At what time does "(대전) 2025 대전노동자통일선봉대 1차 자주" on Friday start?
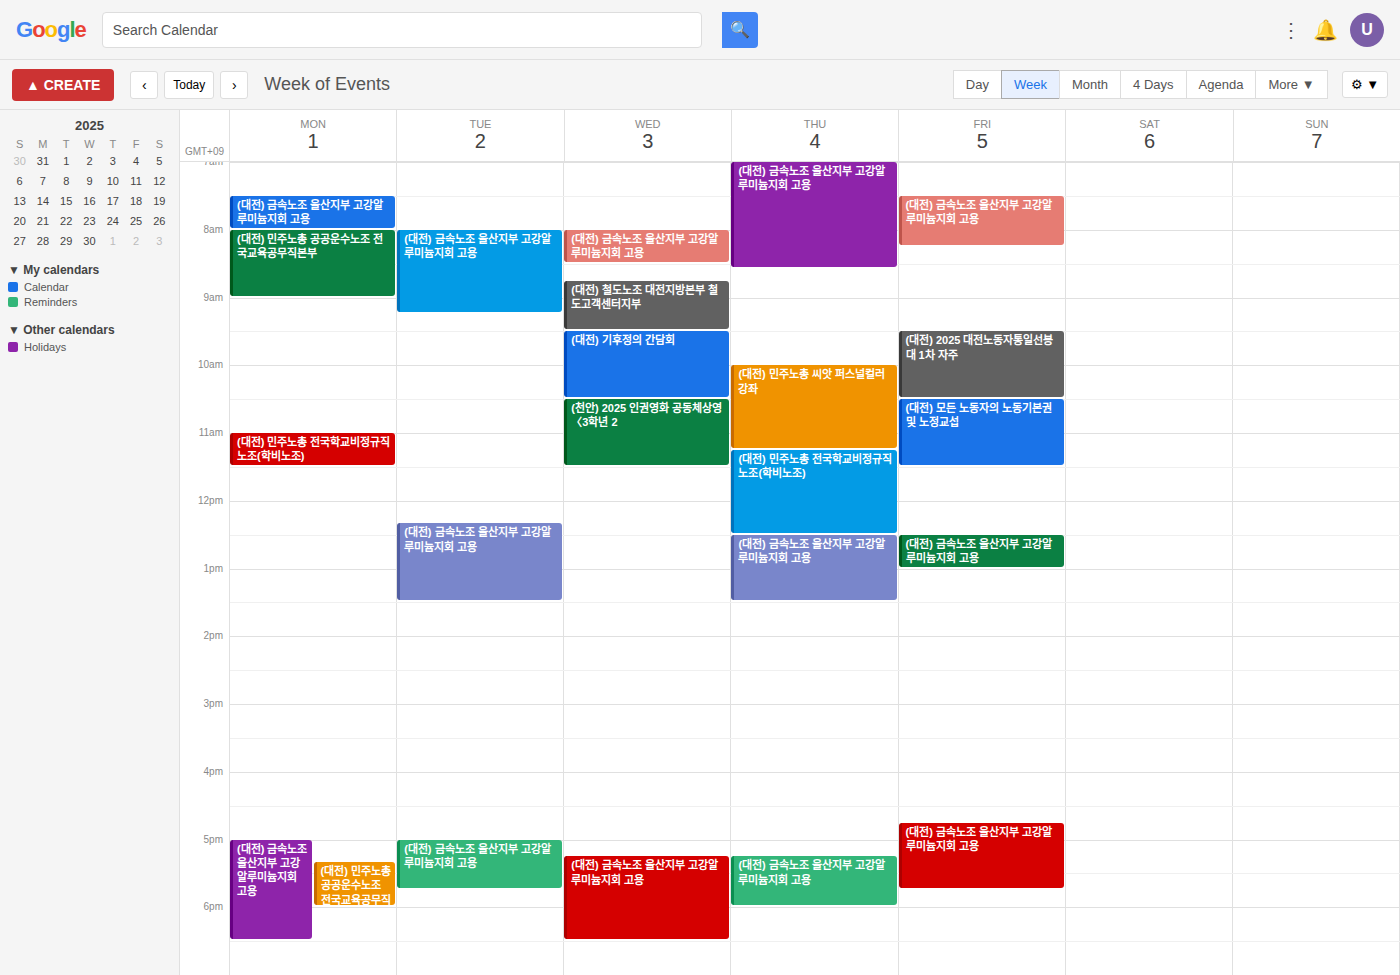
9:30 AM